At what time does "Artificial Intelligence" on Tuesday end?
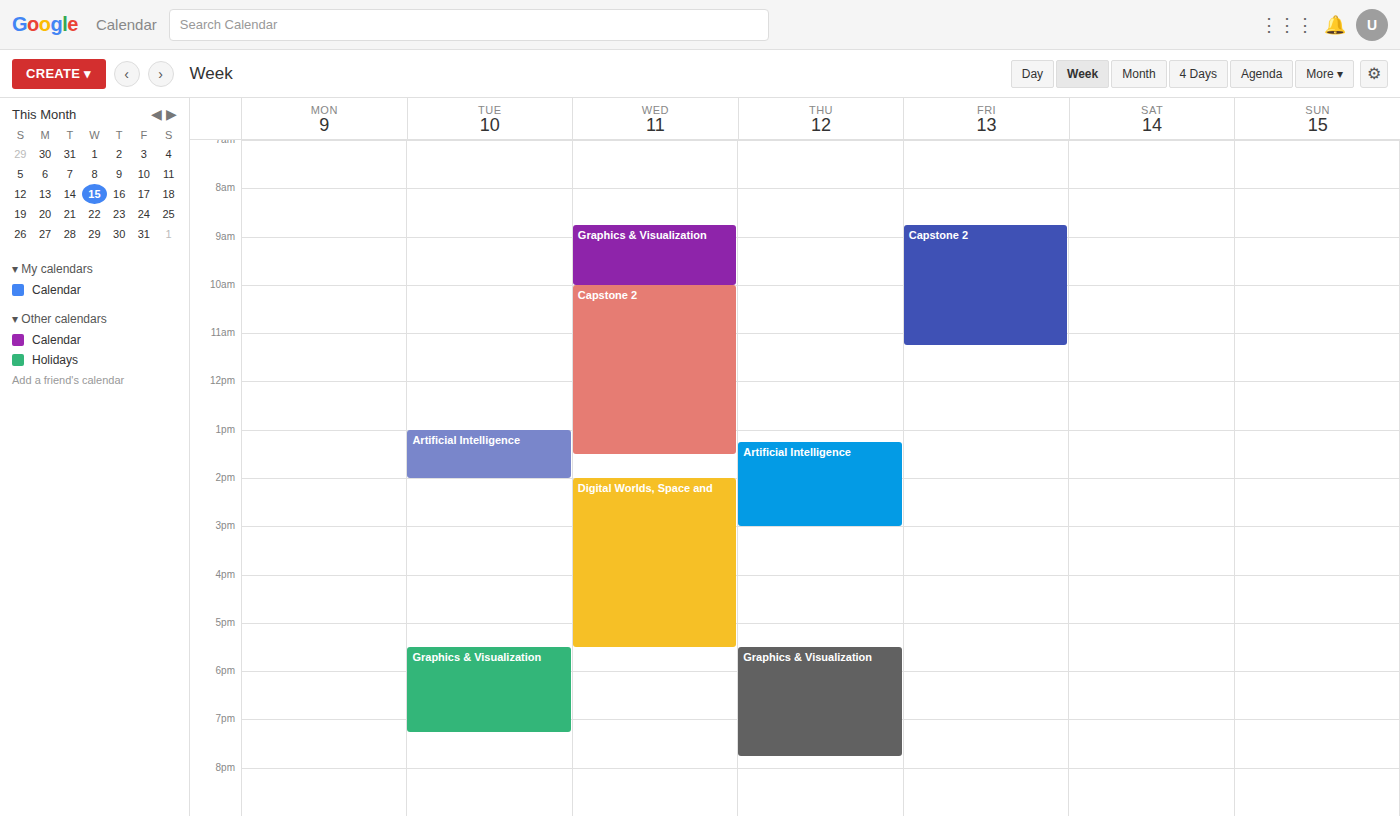
2:00 PM